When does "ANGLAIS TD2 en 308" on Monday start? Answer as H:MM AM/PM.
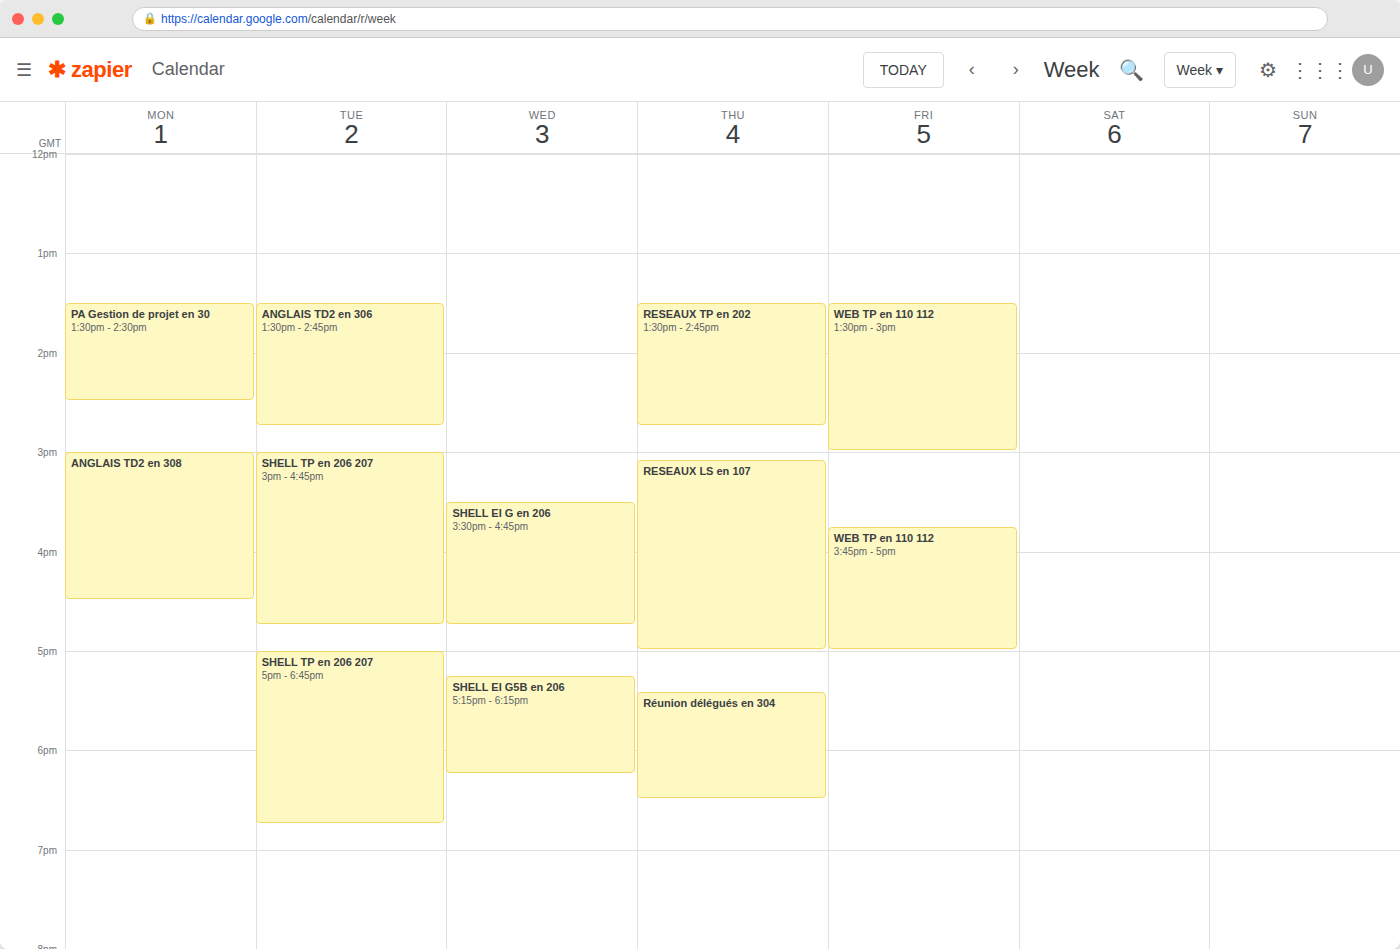
3:00 PM